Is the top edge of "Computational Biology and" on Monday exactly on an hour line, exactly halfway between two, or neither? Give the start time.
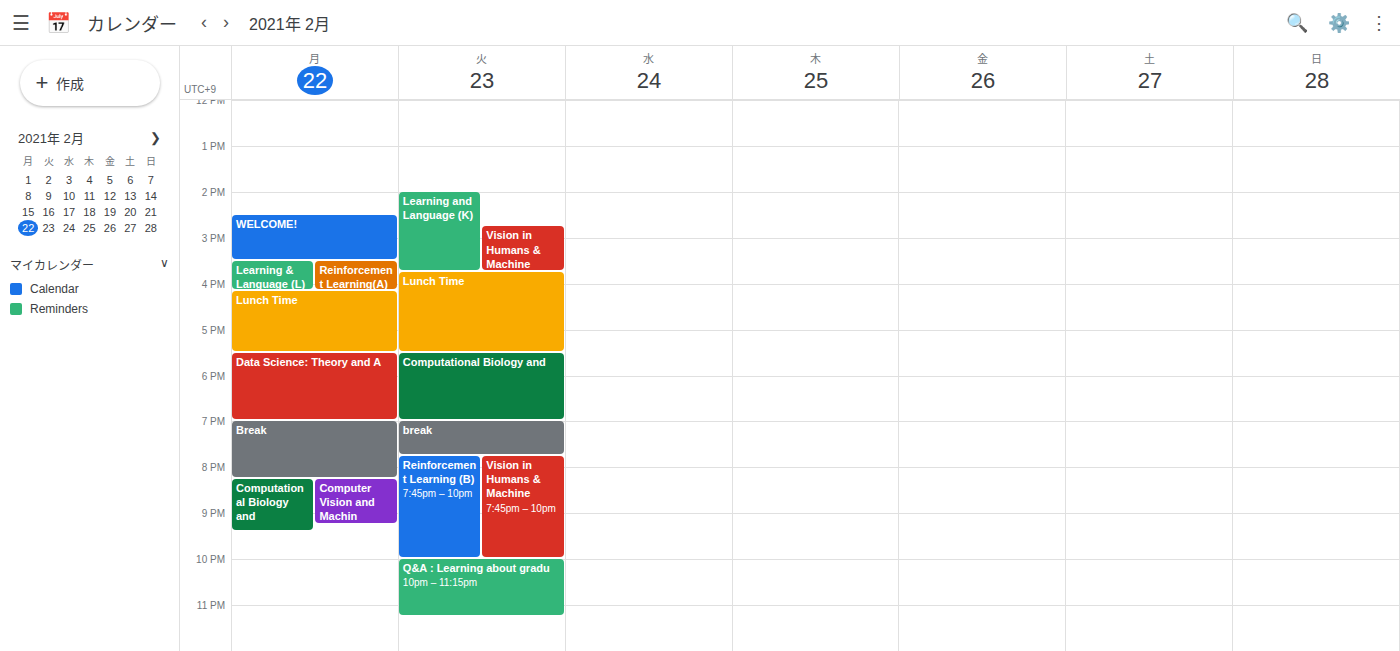
8:15 PM -- neither: a quarter of the way from the 8 PM line to the 9 PM line.